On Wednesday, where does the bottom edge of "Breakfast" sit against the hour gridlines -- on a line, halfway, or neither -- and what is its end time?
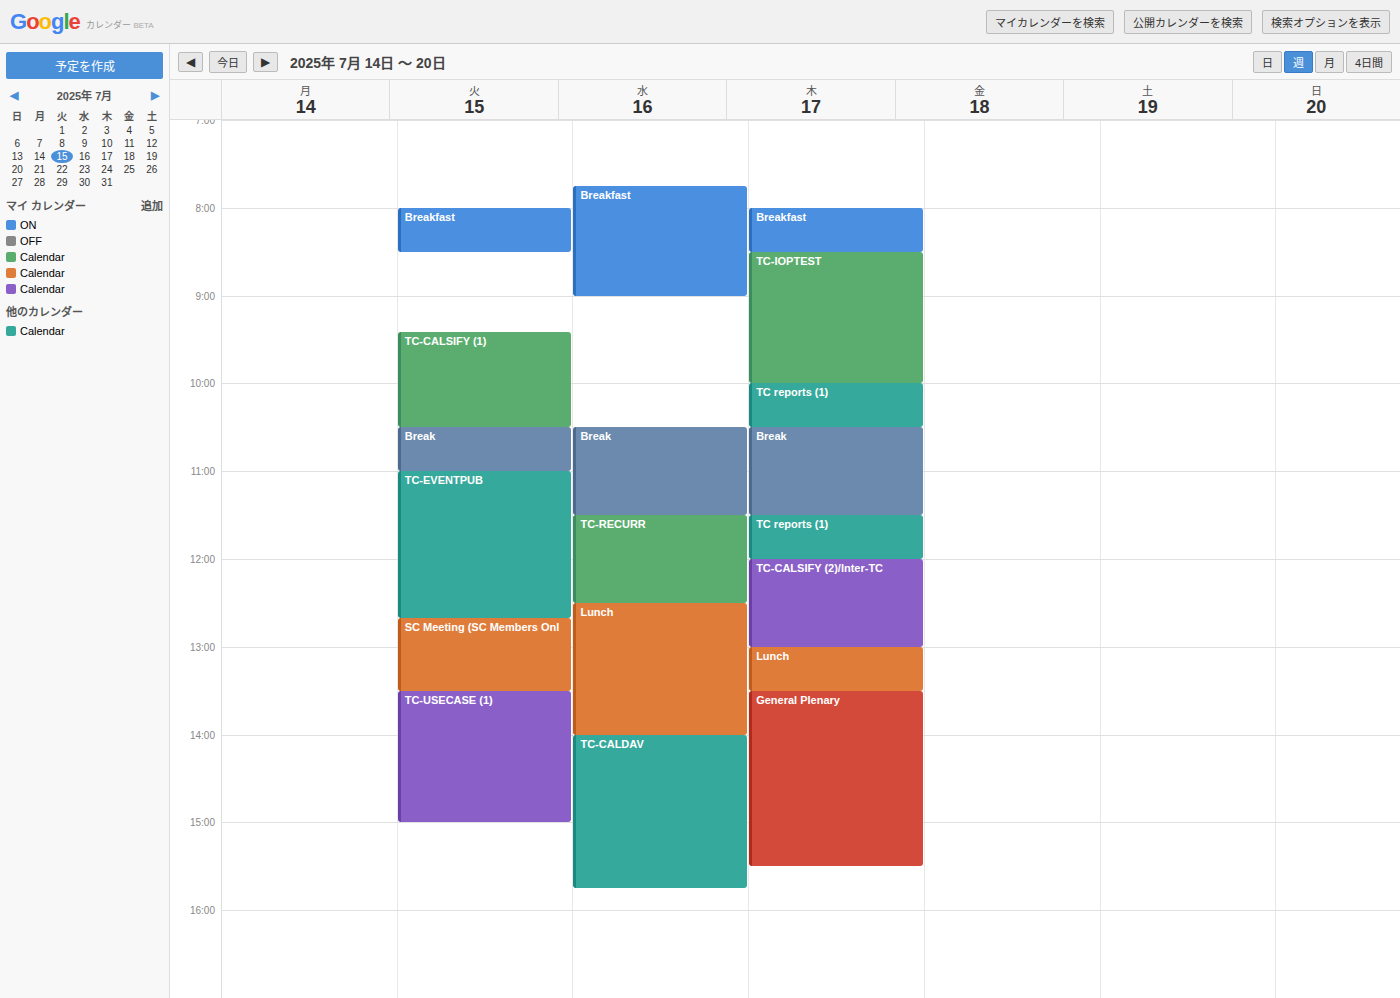
9:00 AM -- exactly on the 9 AM line.